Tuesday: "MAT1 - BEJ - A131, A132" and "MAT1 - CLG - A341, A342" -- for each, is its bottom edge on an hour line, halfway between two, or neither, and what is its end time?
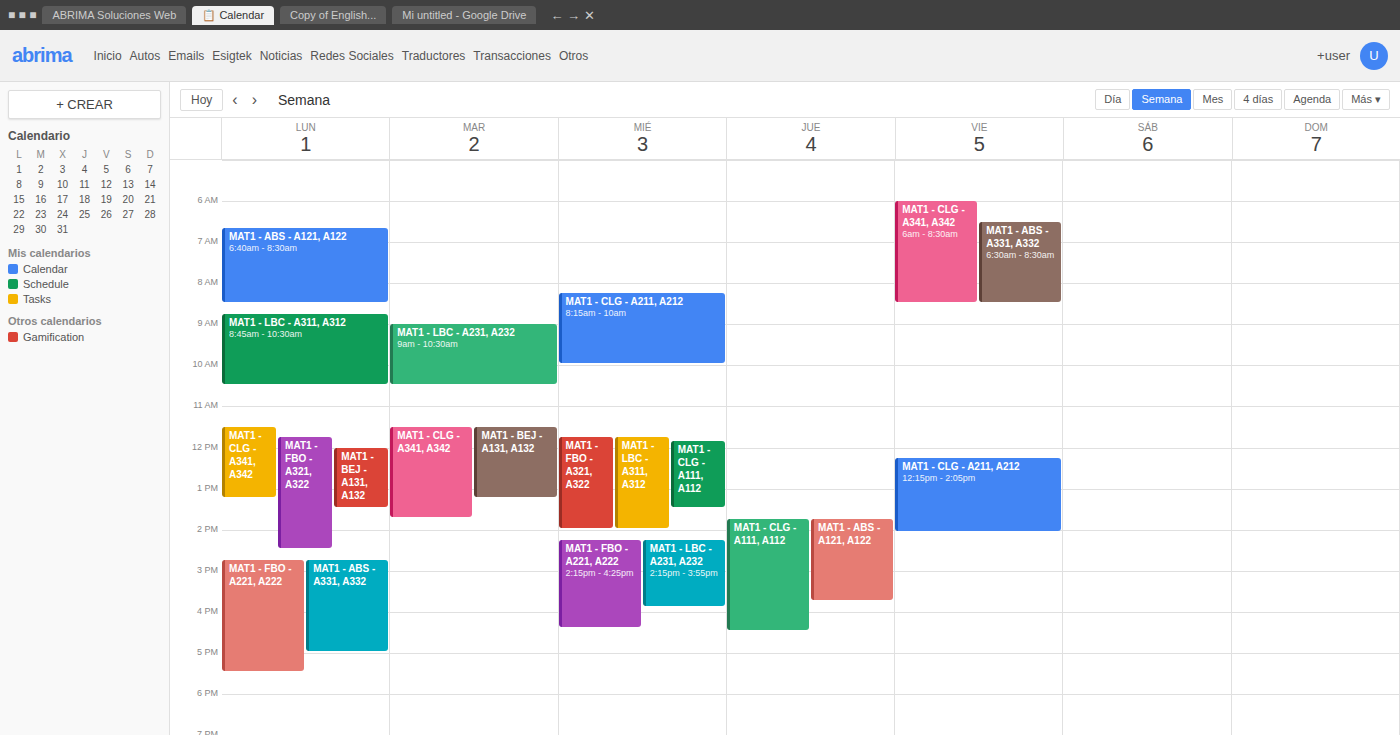
"MAT1 - BEJ - A131, A132": 1:15 PM, neither: a quarter of the way from the 1 PM line to the 2 PM line. "MAT1 - CLG - A341, A342": 1:45 PM, neither: three quarters of the way from the 1 PM line to the 2 PM line.